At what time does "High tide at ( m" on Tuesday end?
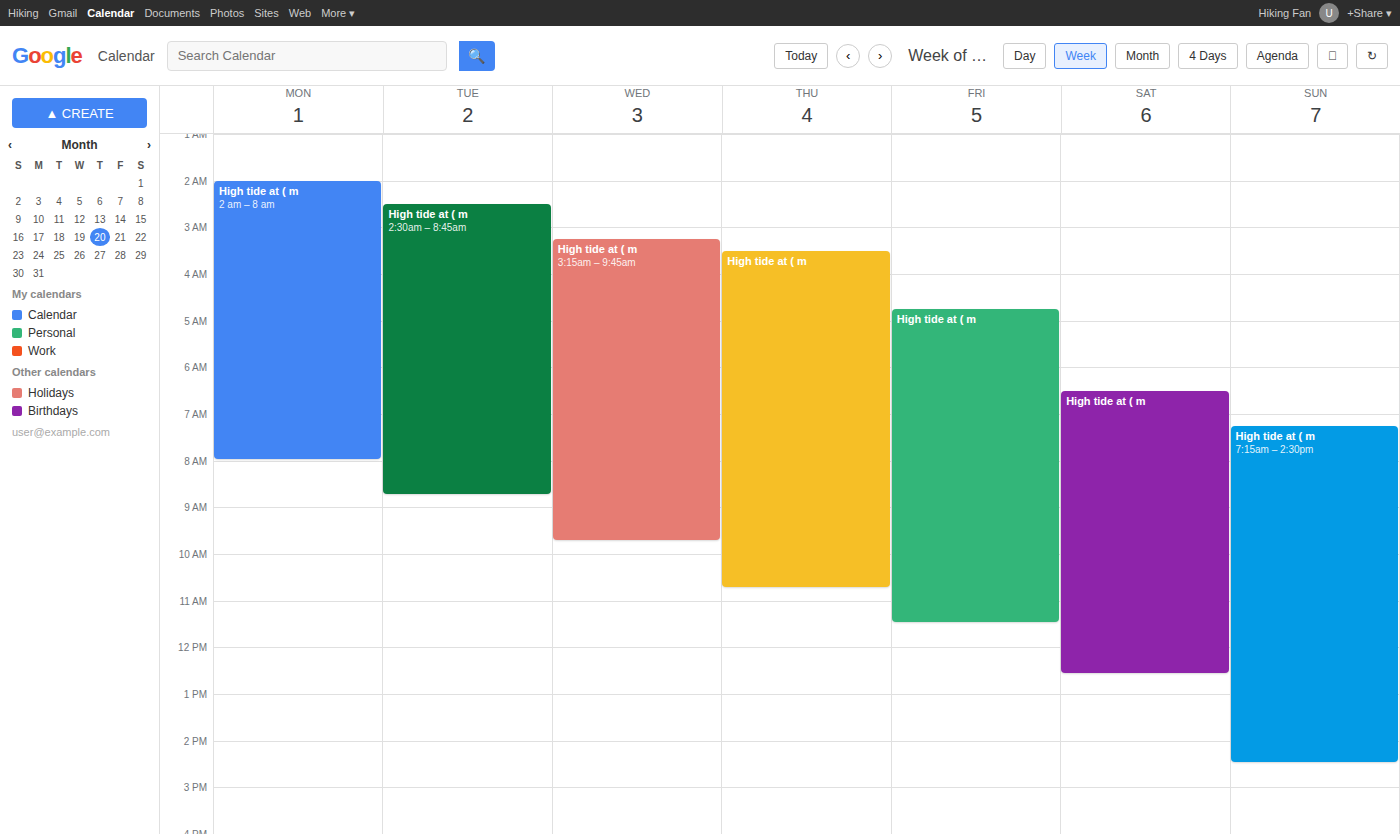
8:45 AM